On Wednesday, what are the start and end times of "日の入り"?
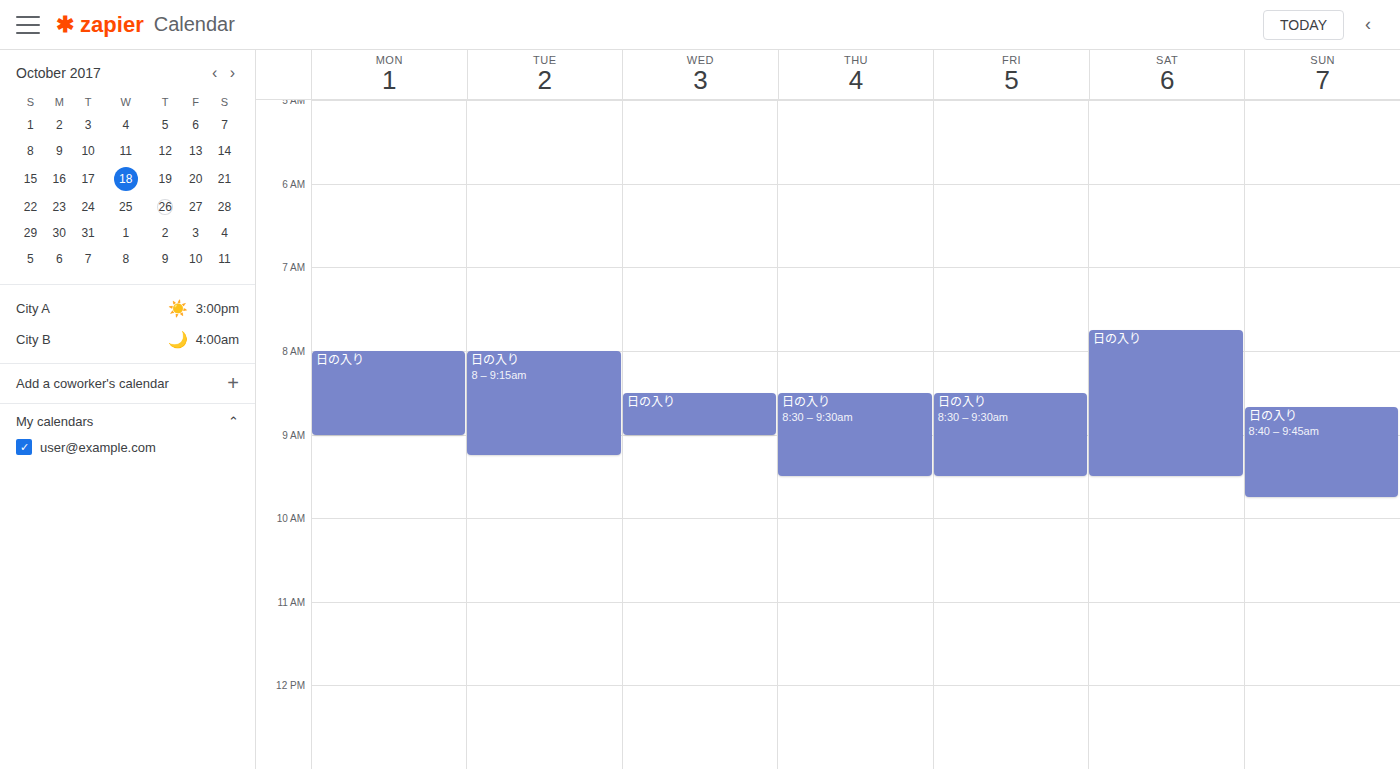
8:30 AM to 9:00 AM